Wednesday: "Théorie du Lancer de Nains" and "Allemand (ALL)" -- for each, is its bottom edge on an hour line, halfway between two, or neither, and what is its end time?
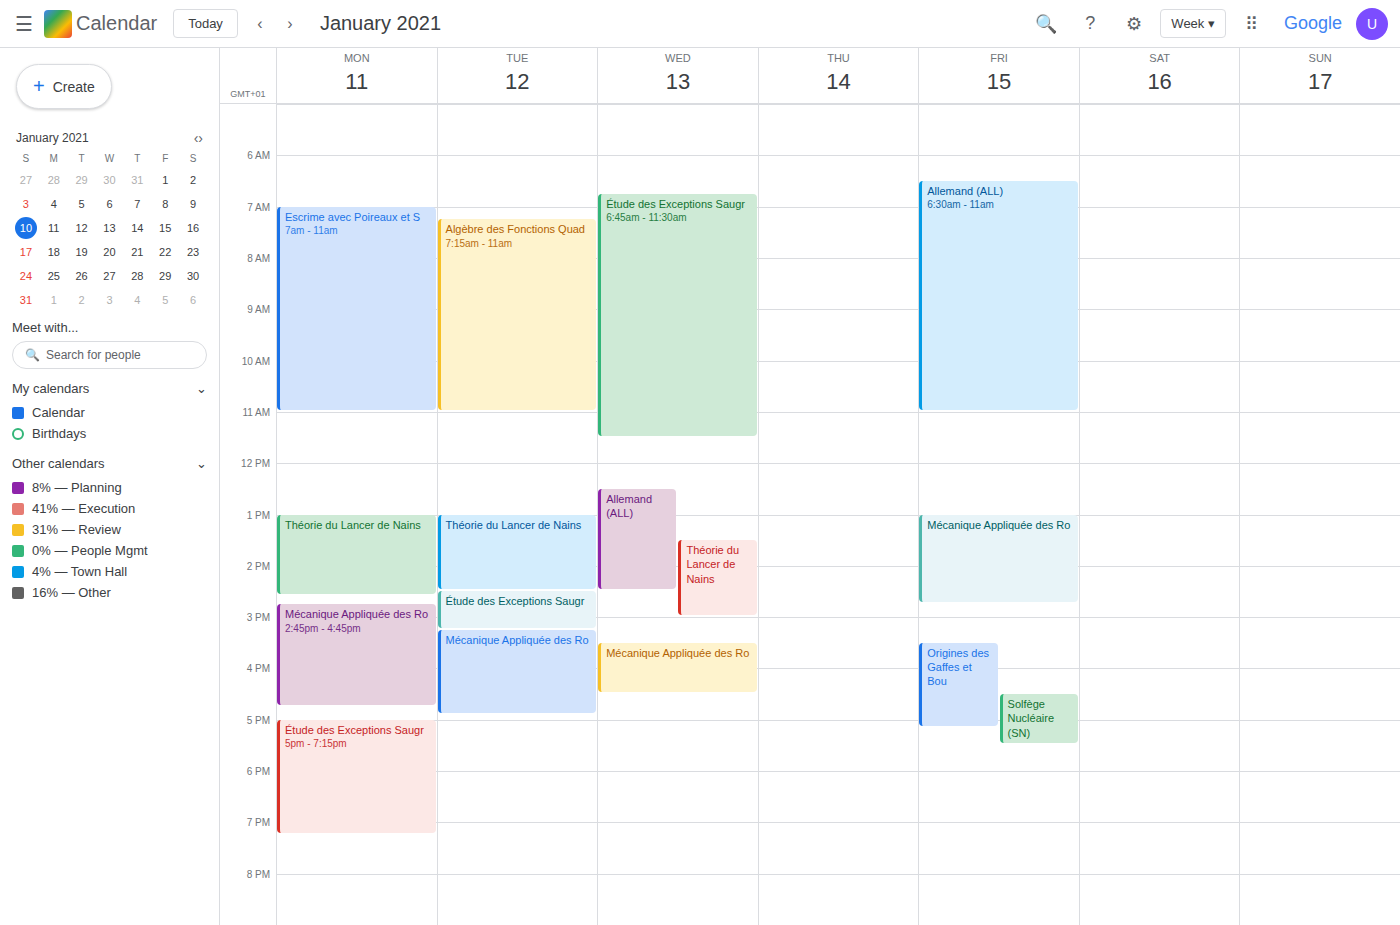
"Théorie du Lancer de Nains": 3:00 PM, exactly on the 3 PM line. "Allemand (ALL)": 2:30 PM, halfway between the 2 PM and 3 PM lines.